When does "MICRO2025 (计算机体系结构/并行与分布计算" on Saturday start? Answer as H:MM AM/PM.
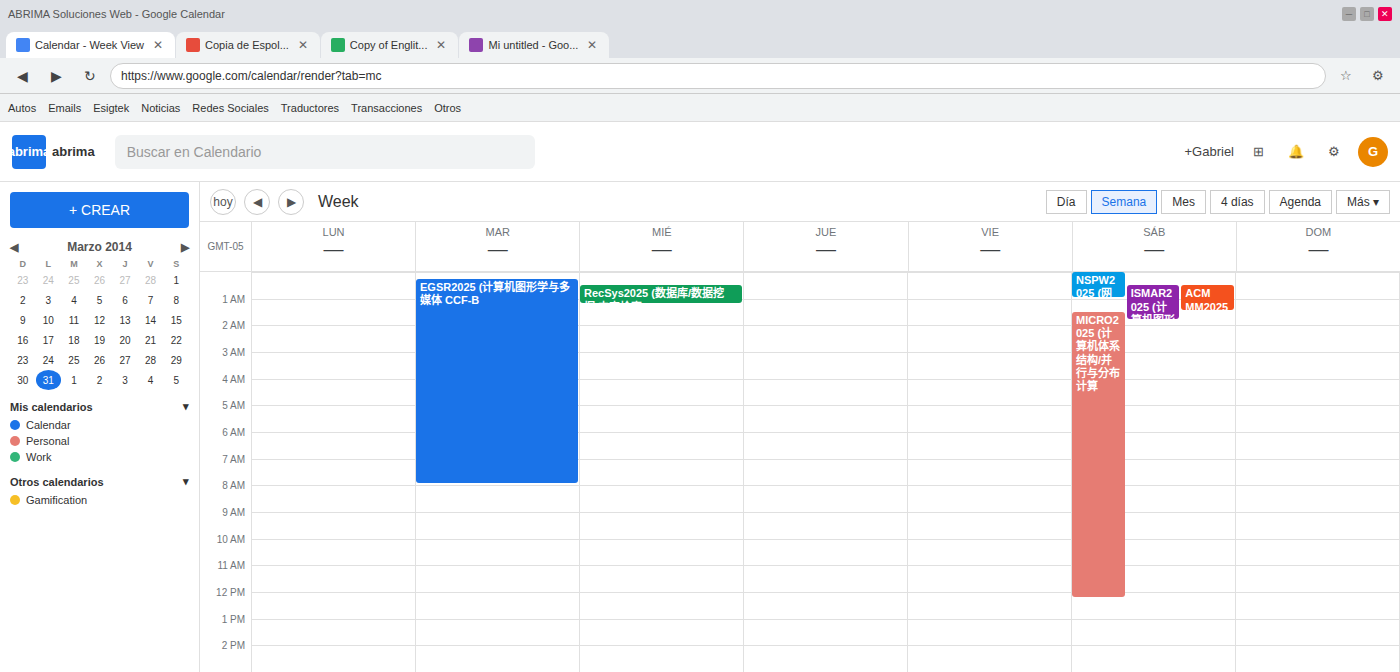
1:30 AM